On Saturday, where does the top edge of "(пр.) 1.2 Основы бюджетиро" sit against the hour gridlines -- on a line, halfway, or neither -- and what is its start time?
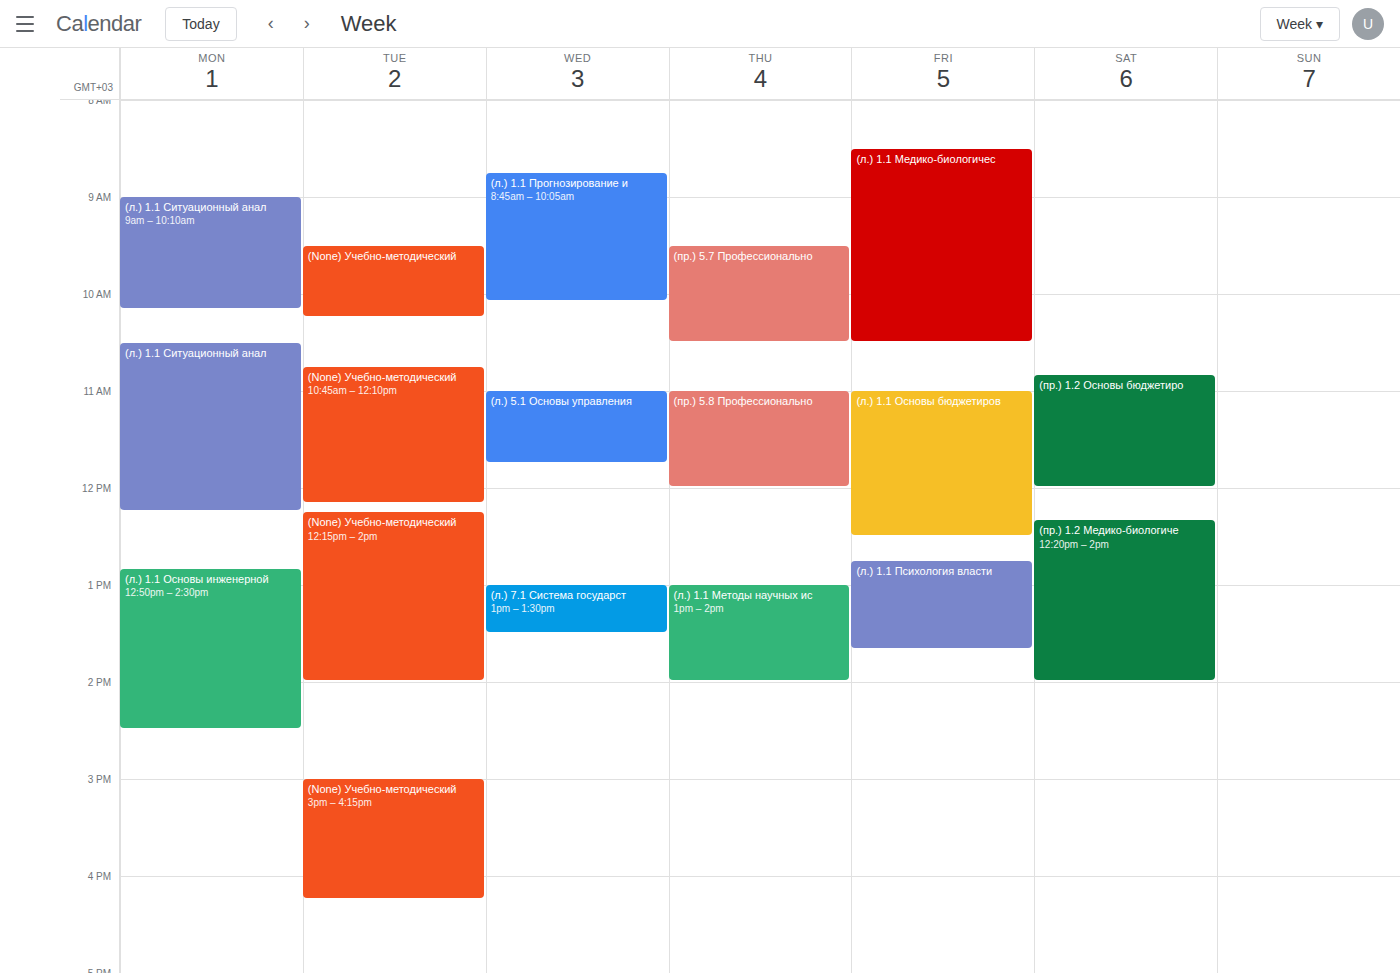
10:50 AM -- neither: 50 minutes below the 10 AM line and 10 minutes above the 11 AM line.